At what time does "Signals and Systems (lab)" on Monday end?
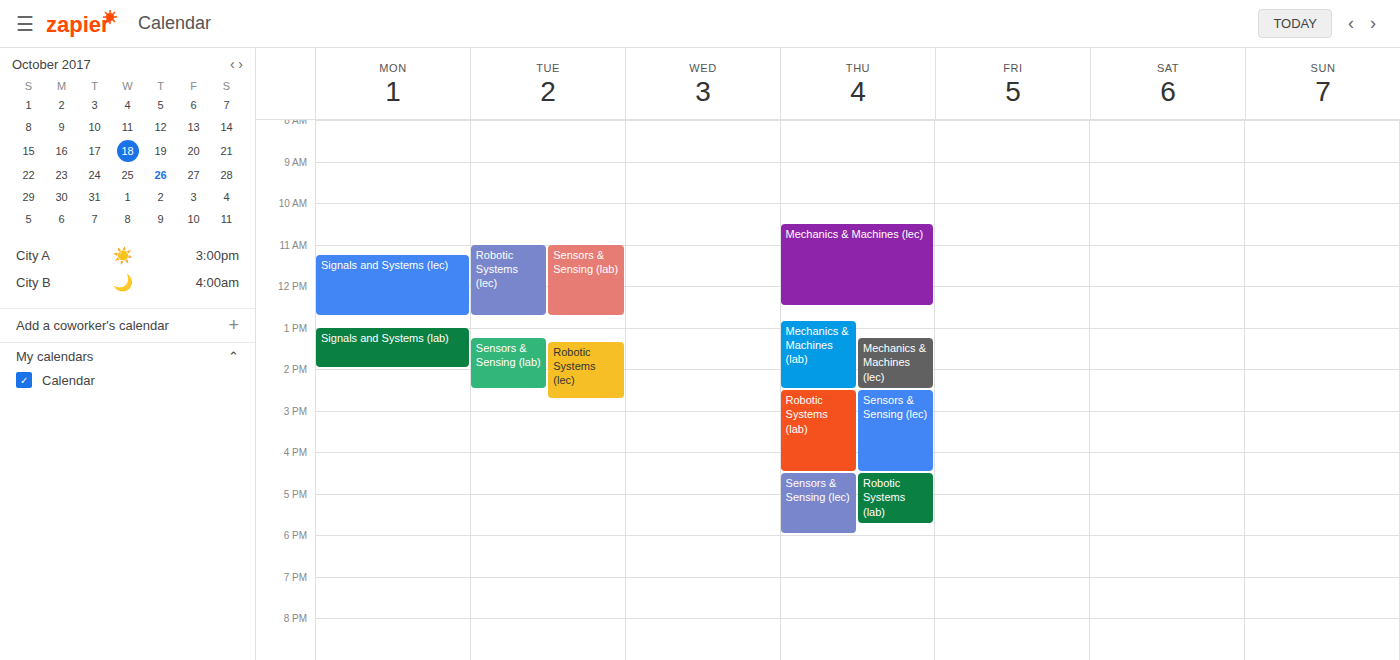
2:00 PM